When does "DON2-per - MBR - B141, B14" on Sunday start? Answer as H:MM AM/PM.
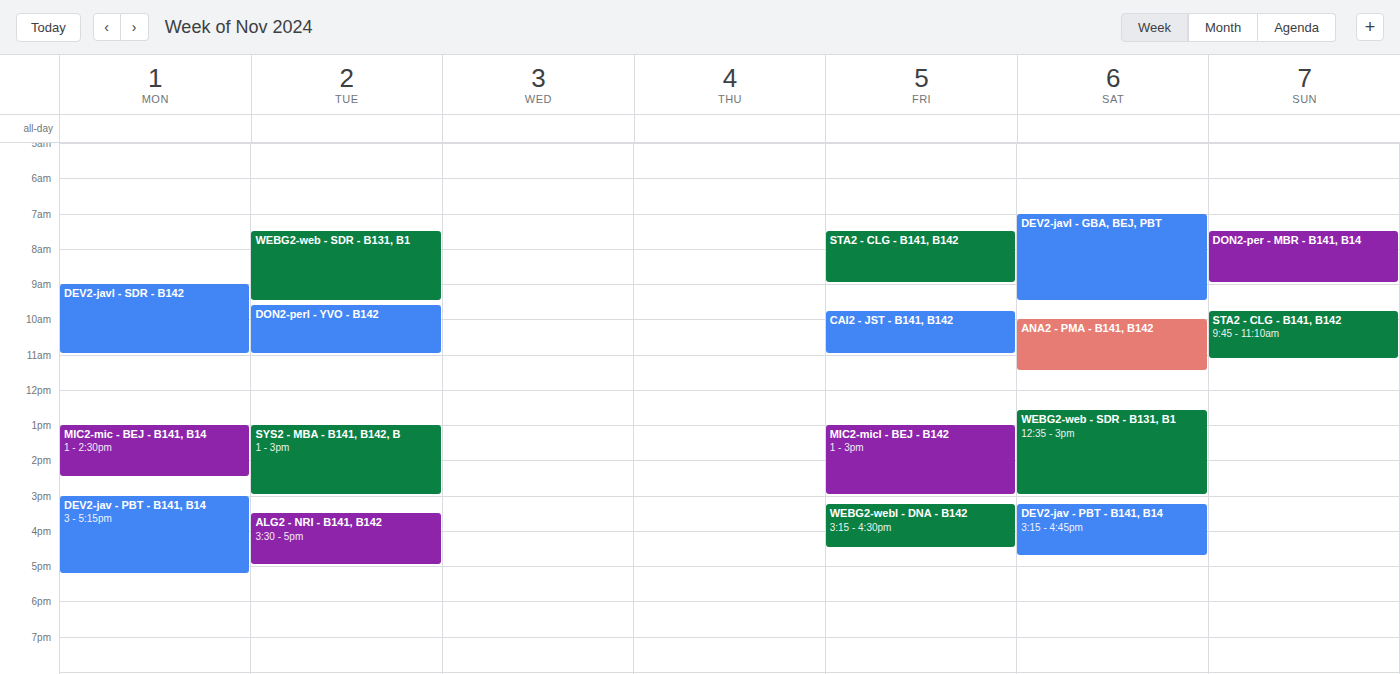
7:30 AM